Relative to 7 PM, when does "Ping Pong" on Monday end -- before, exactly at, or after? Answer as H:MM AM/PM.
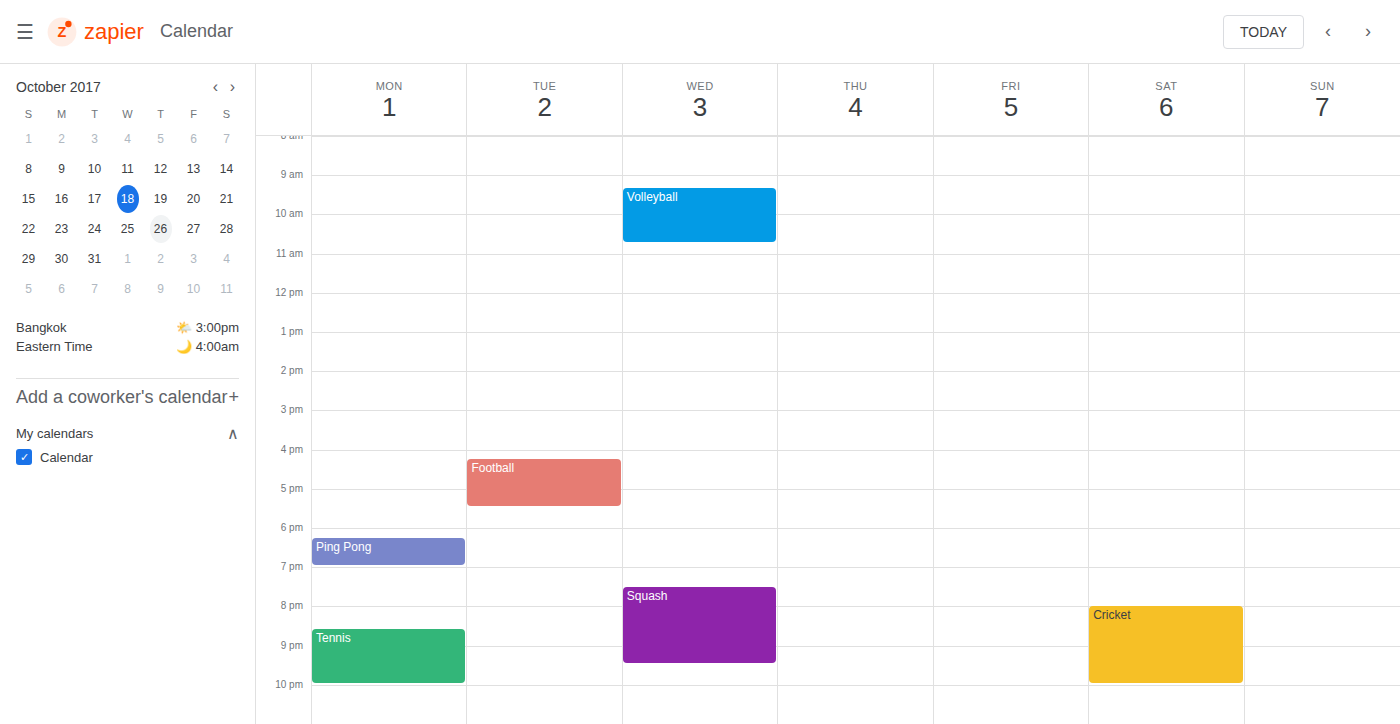
7:00 PM -- exactly at 7 PM, on the 7 PM line.